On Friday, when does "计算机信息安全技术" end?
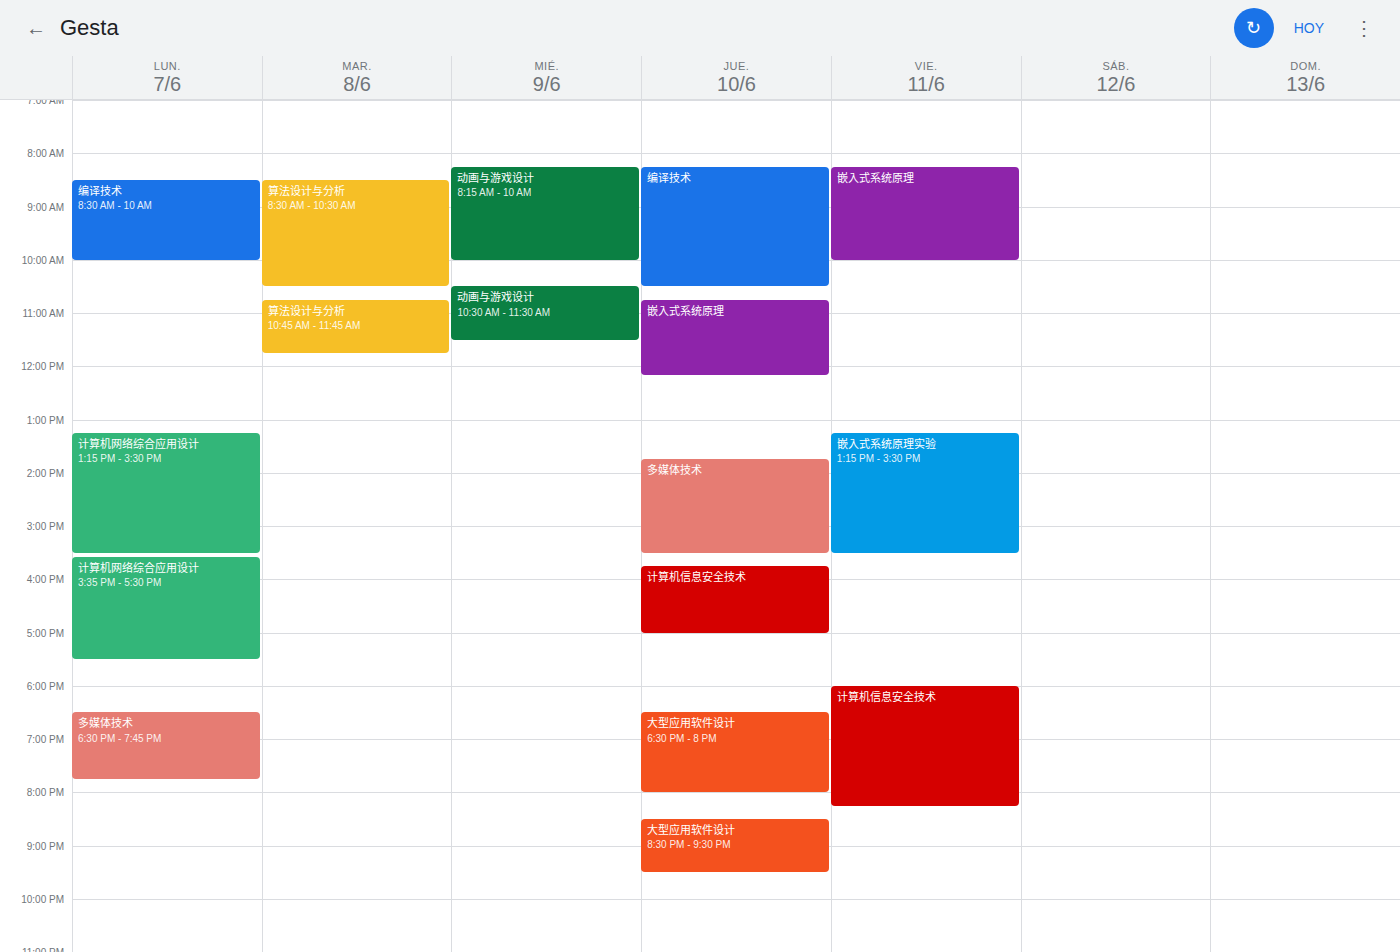
8:15 PM